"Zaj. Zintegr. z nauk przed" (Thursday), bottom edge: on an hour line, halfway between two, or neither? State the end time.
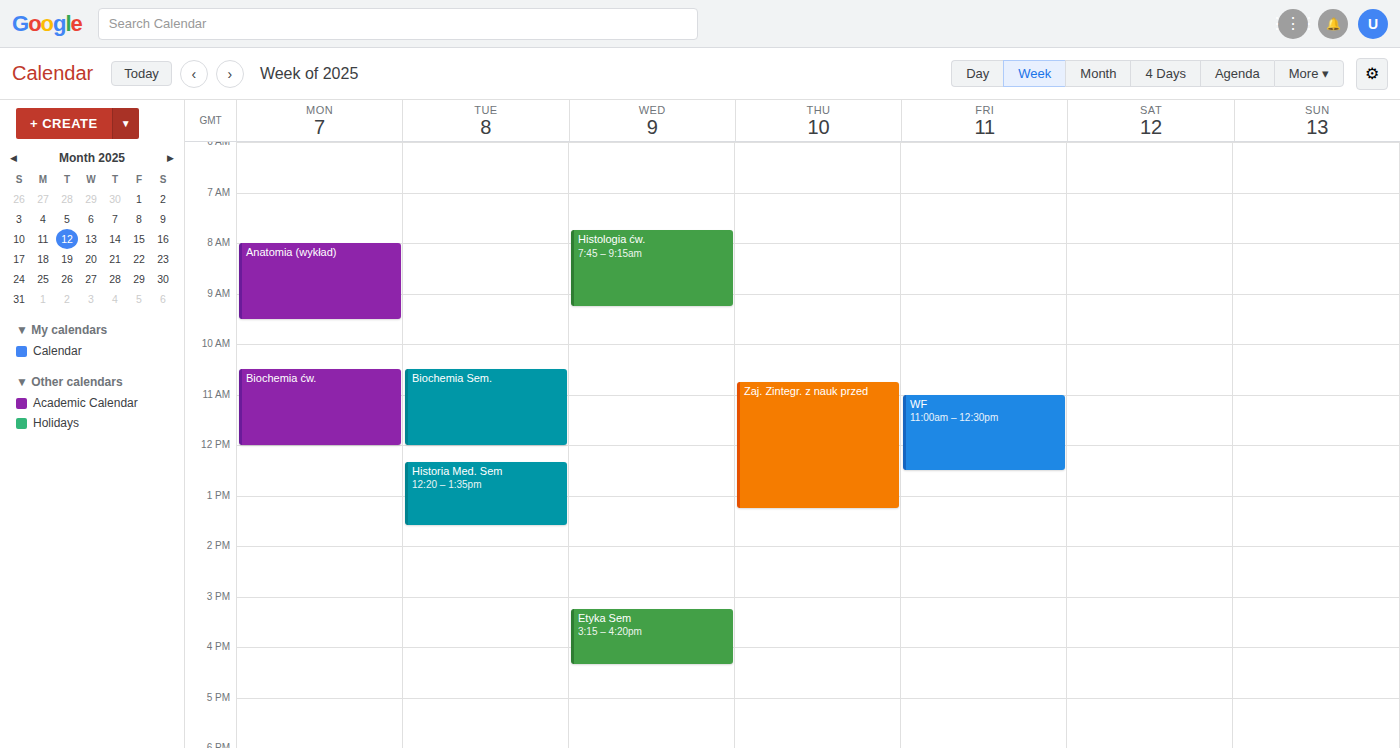
1:15 PM -- neither: a quarter of the way from the 1 PM line to the 2 PM line.